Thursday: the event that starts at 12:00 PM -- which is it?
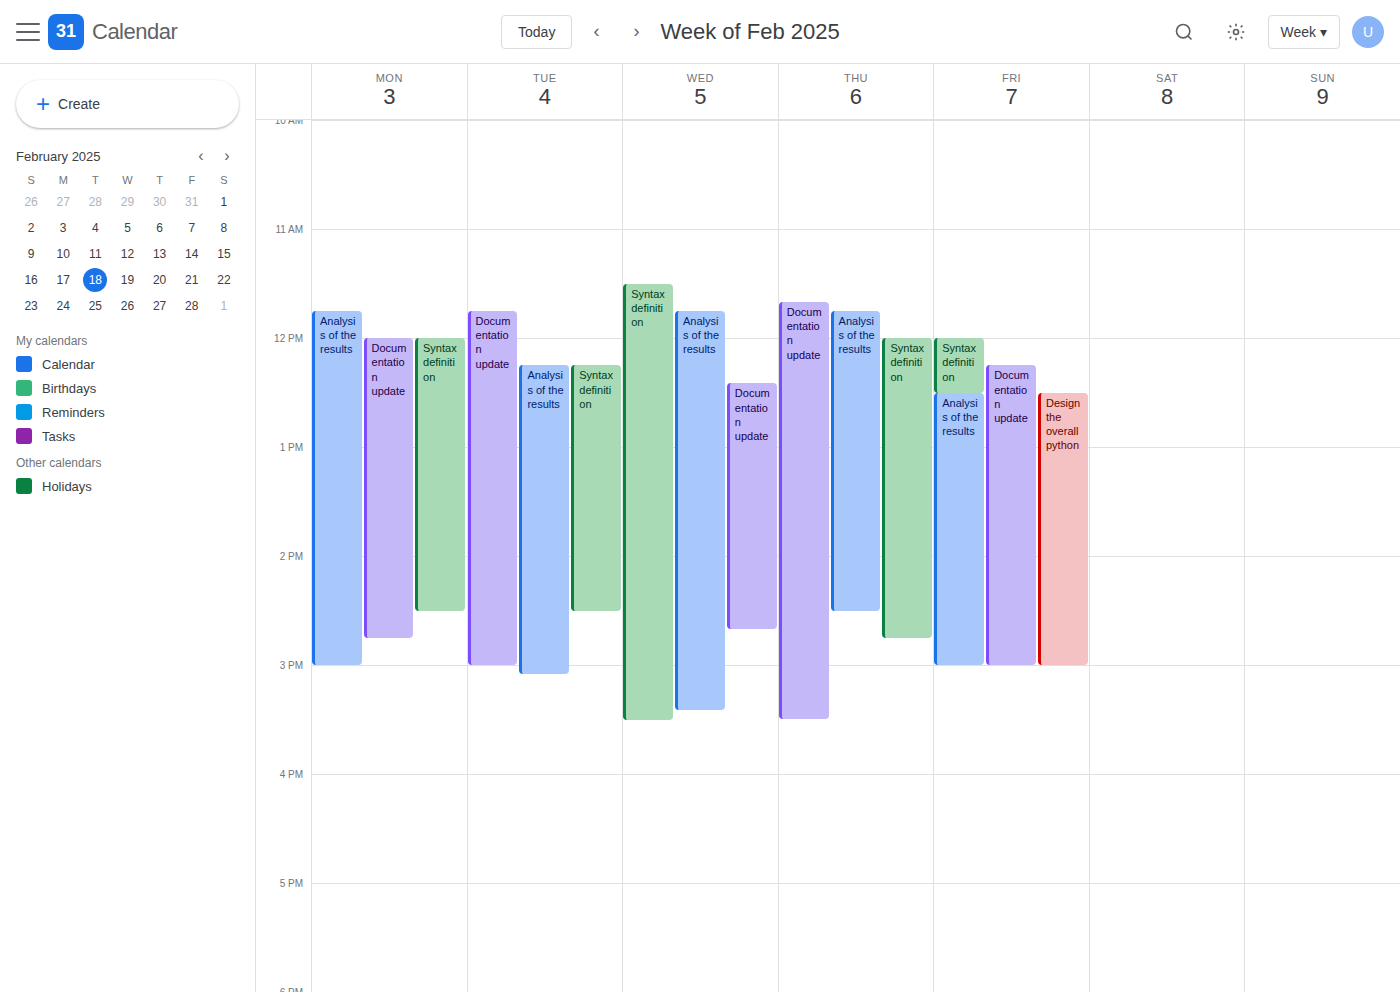
"Syntax definition"